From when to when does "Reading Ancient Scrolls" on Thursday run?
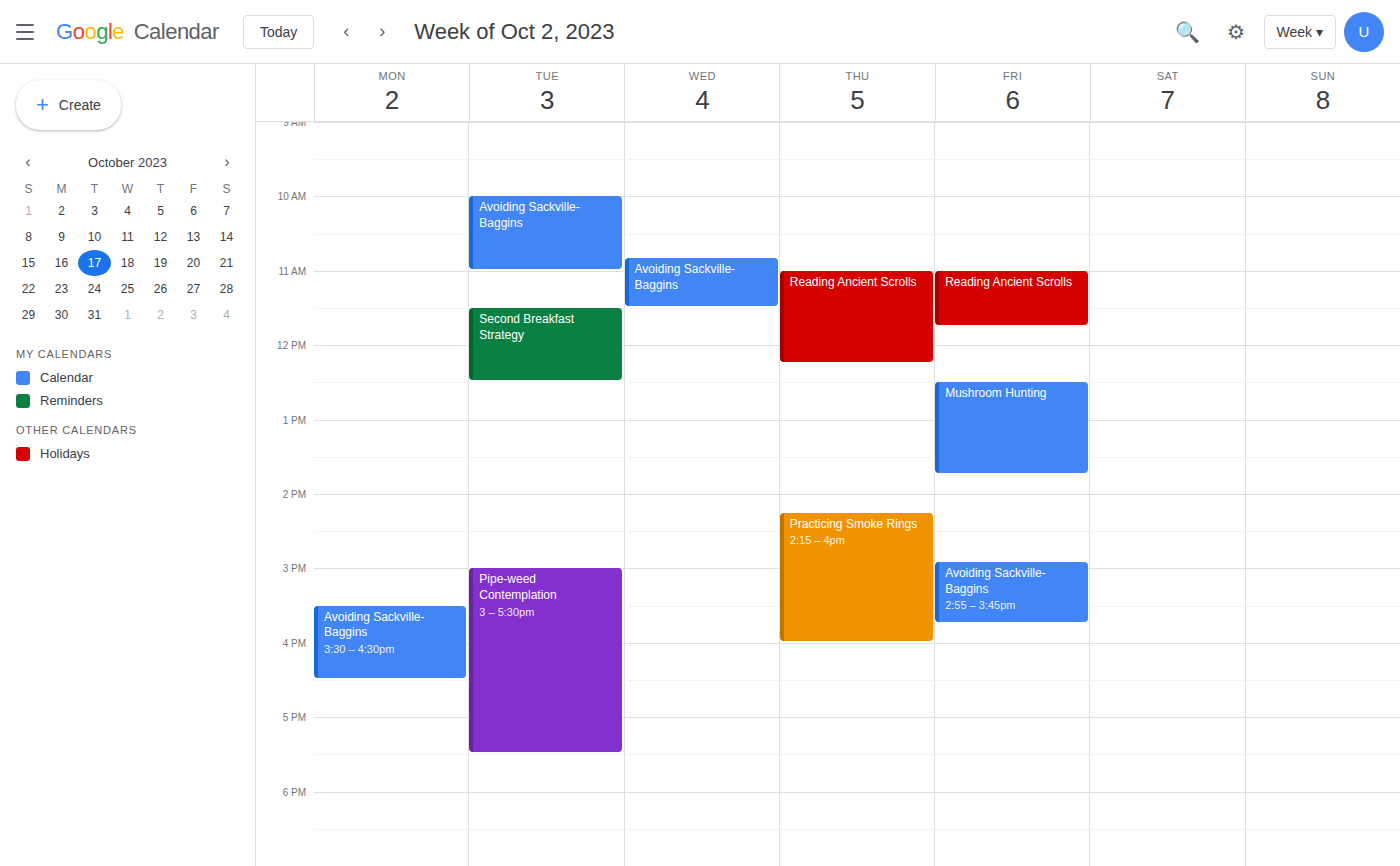
11:00 to 12:15